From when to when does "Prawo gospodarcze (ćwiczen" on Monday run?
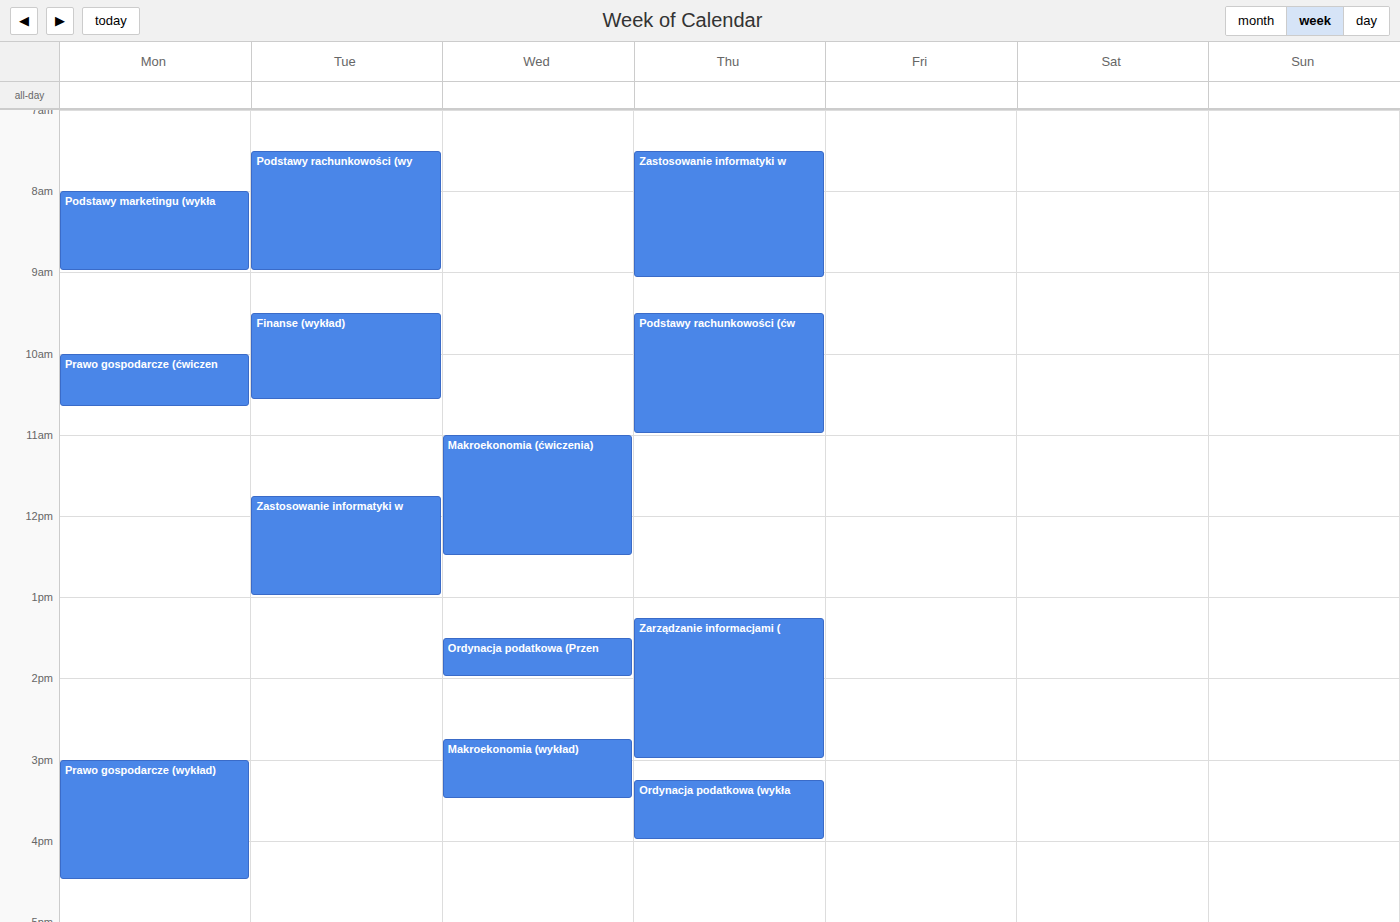
10:00 AM to 10:40 AM